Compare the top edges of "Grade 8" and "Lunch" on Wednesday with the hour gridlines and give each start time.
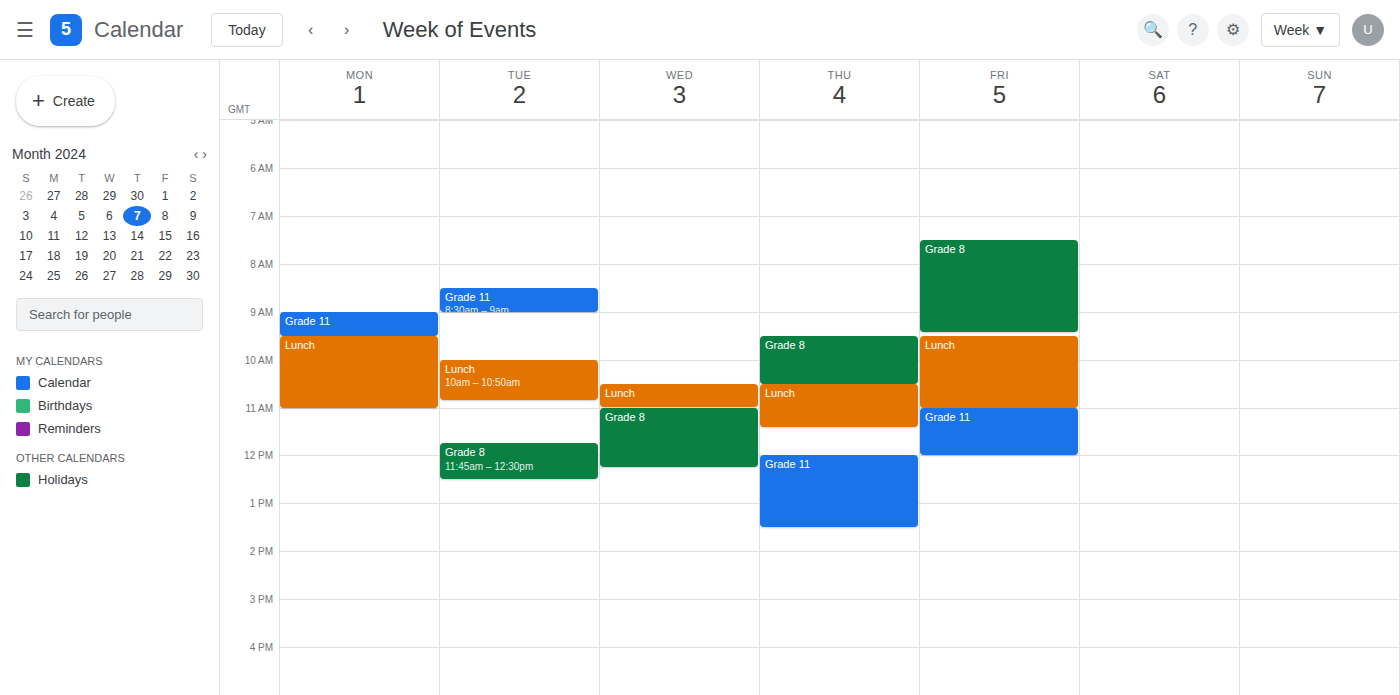
"Grade 8": 11:00 AM, exactly on the 11 AM line. "Lunch": 10:30 AM, halfway between the 10 AM and 11 AM lines.